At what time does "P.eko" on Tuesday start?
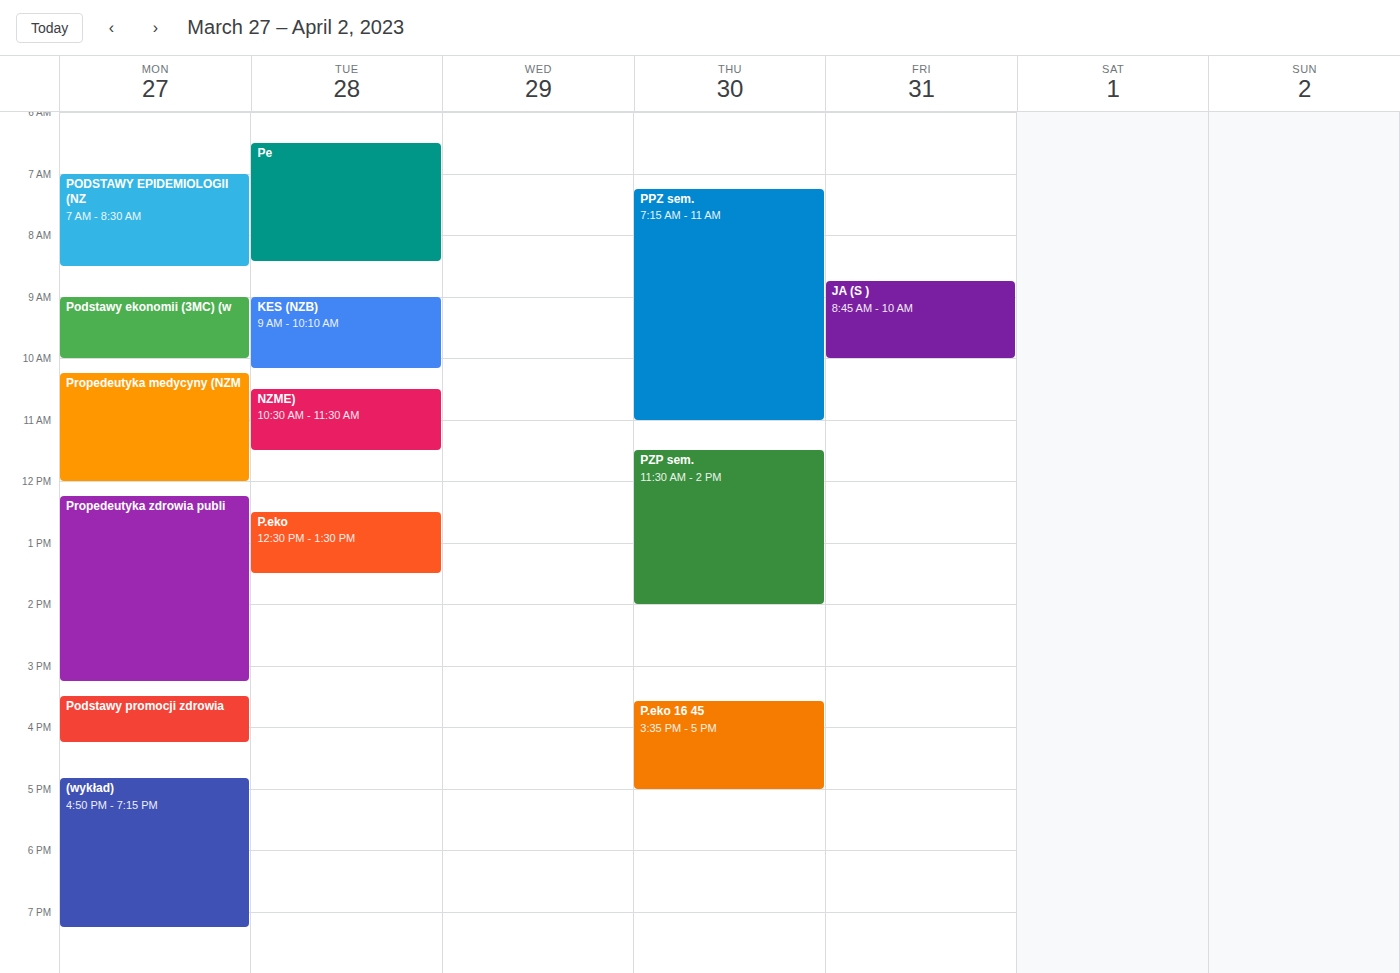
12:30 PM